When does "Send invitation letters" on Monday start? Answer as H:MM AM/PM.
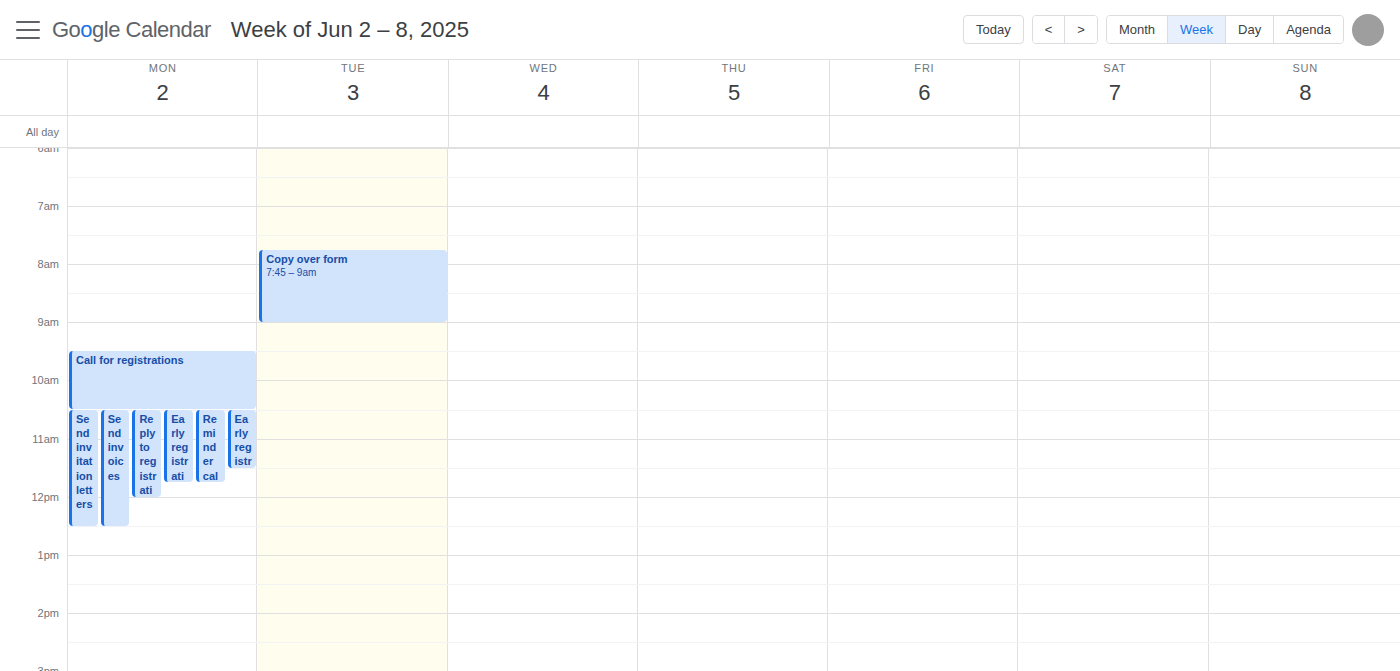
10:30 AM